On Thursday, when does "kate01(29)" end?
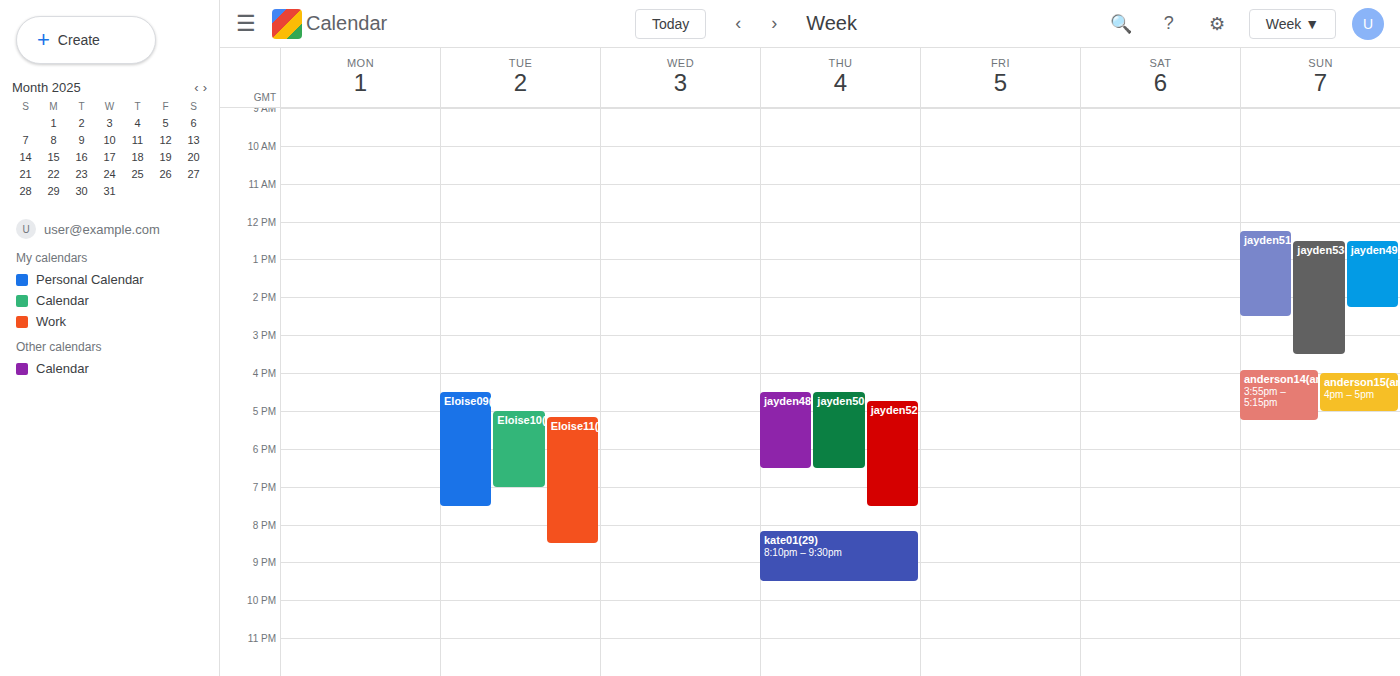
9:30 PM